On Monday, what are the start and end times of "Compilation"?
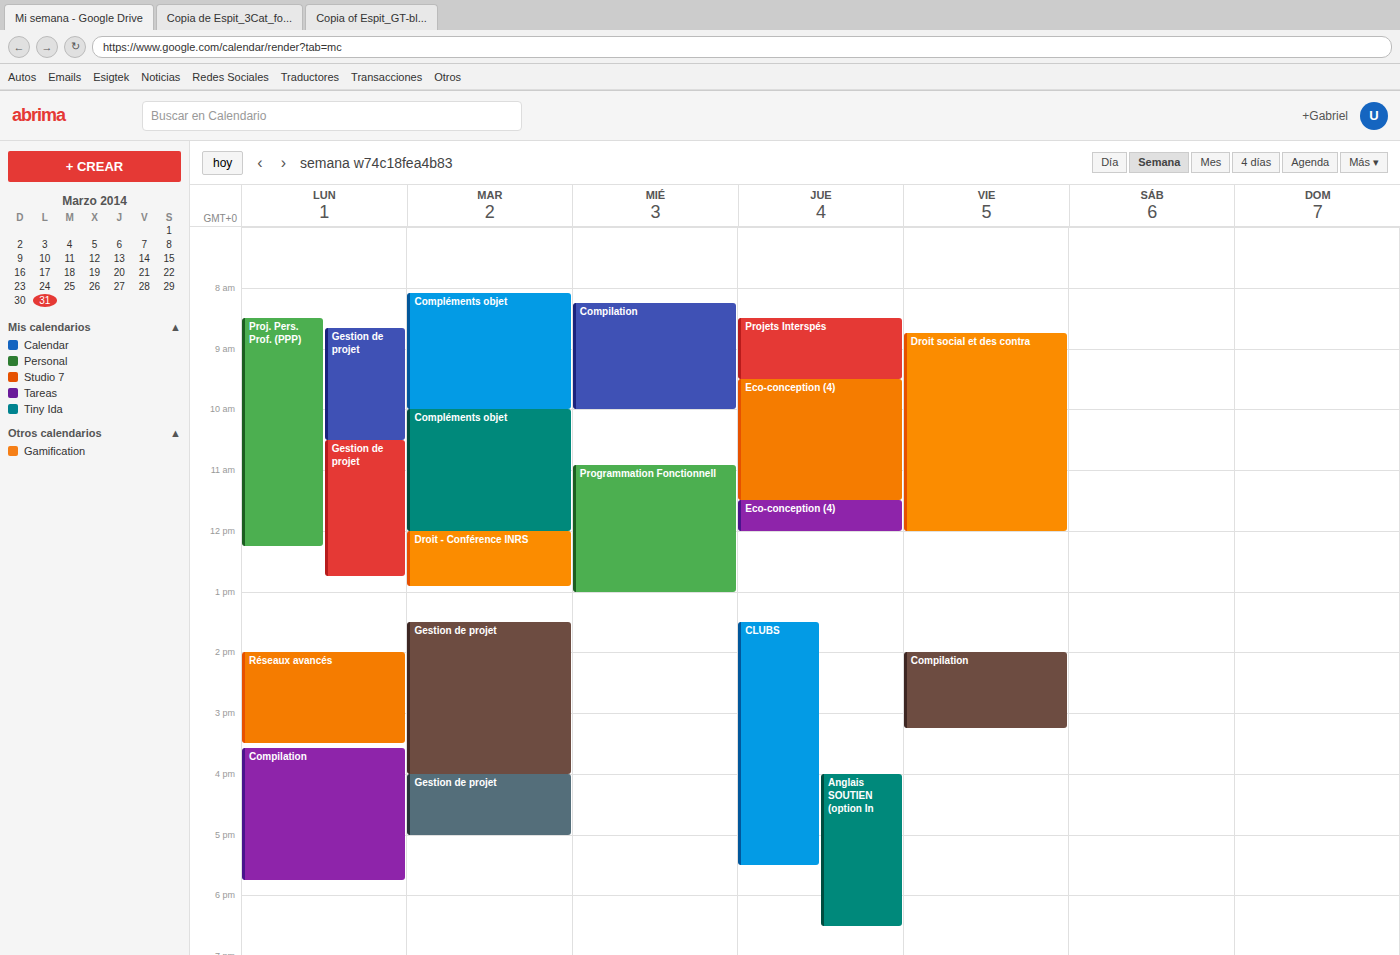
3:35 PM to 5:45 PM